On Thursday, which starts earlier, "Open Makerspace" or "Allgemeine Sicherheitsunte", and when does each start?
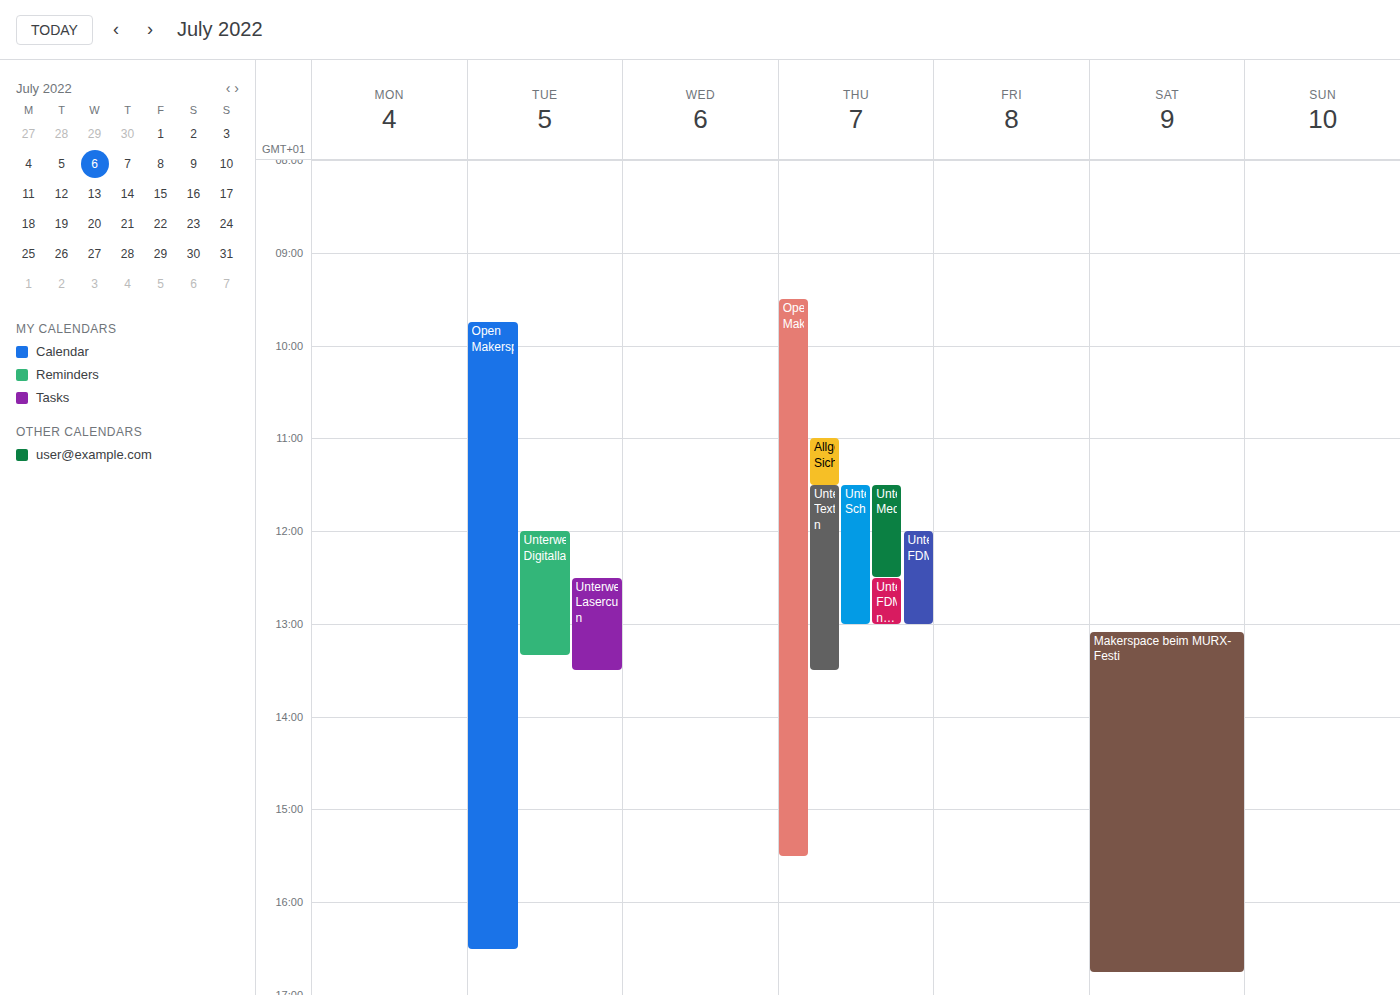
"Open Makerspace" 9:30 AM; "Allgemeine Sicherheitsunte" 11:00 AM.